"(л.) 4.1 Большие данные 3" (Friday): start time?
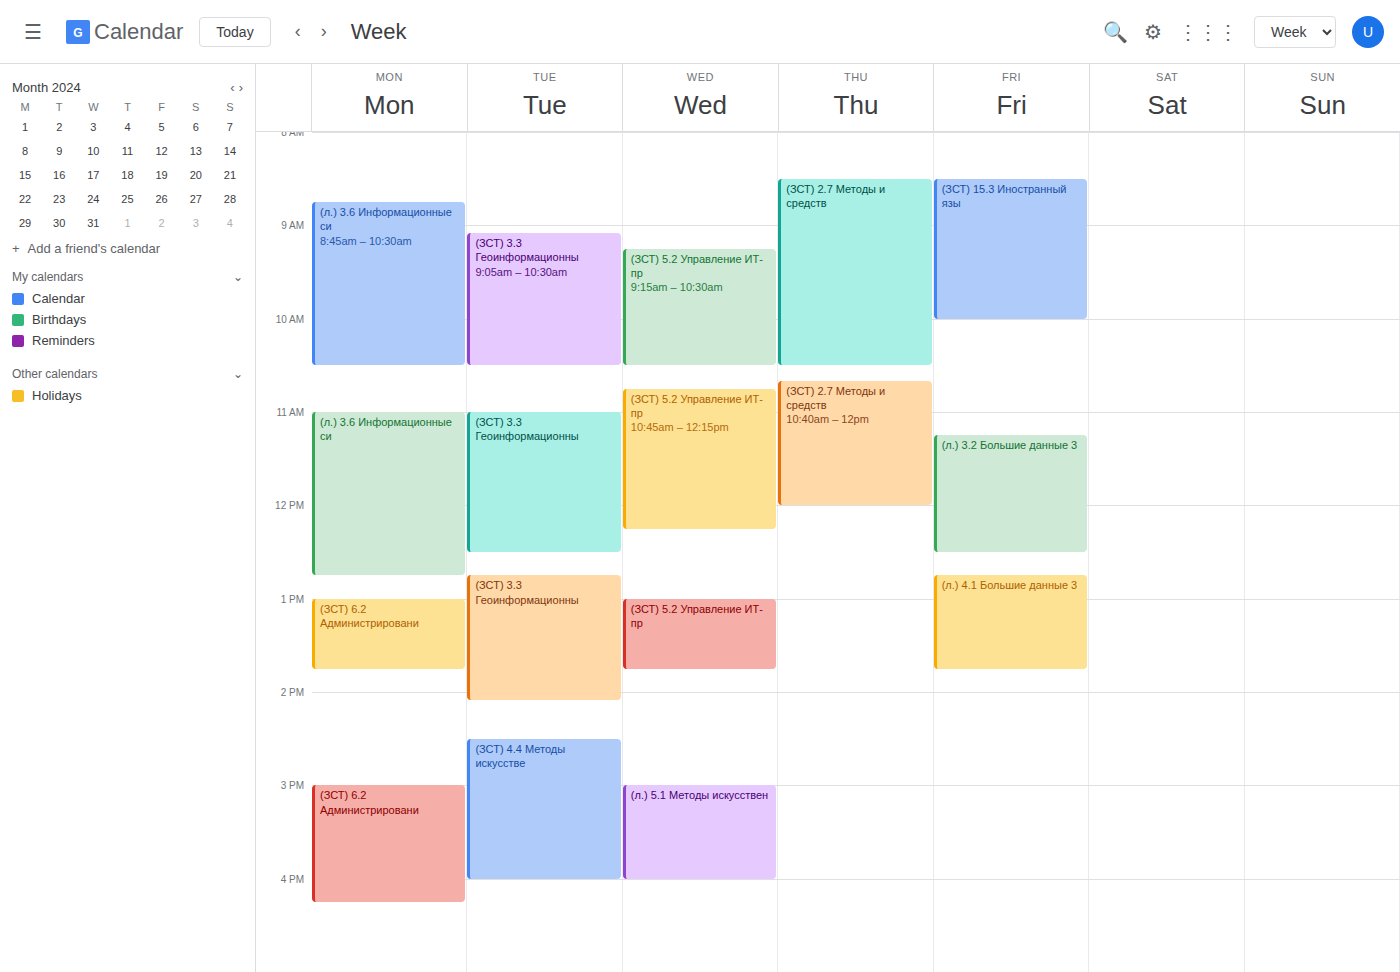
12:45 PM